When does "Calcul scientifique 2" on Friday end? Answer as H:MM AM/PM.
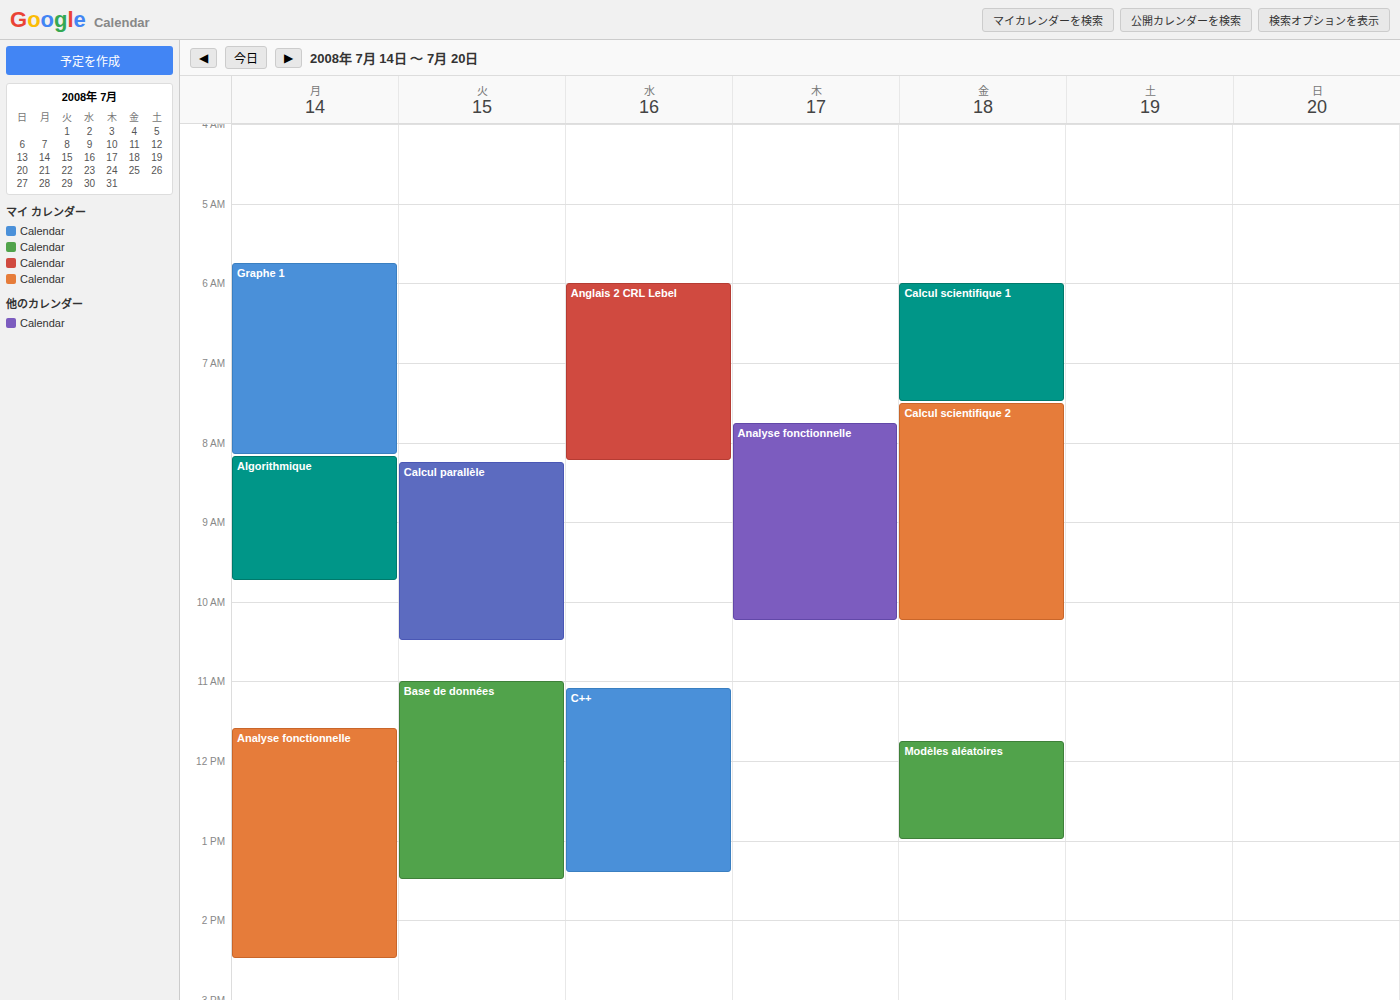
10:15 AM